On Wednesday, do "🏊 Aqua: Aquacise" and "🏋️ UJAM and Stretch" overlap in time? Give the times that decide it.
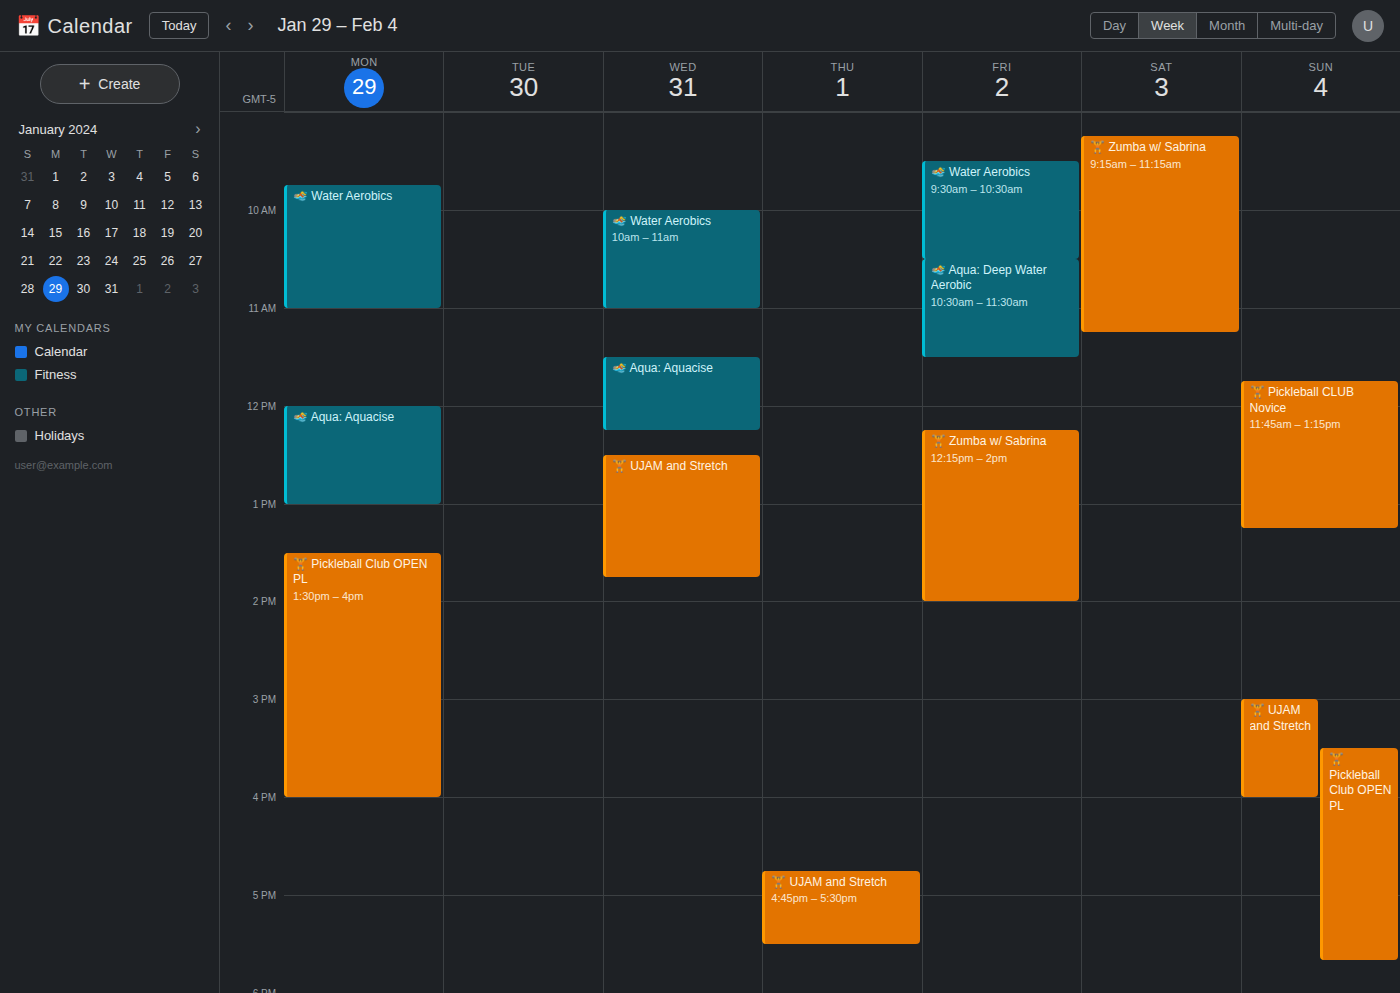
"🏊 Aqua: Aquacise" ends at 12:15 PM and "🏋️ UJAM and Stretch" starts at 12:30 PM -- no overlap.